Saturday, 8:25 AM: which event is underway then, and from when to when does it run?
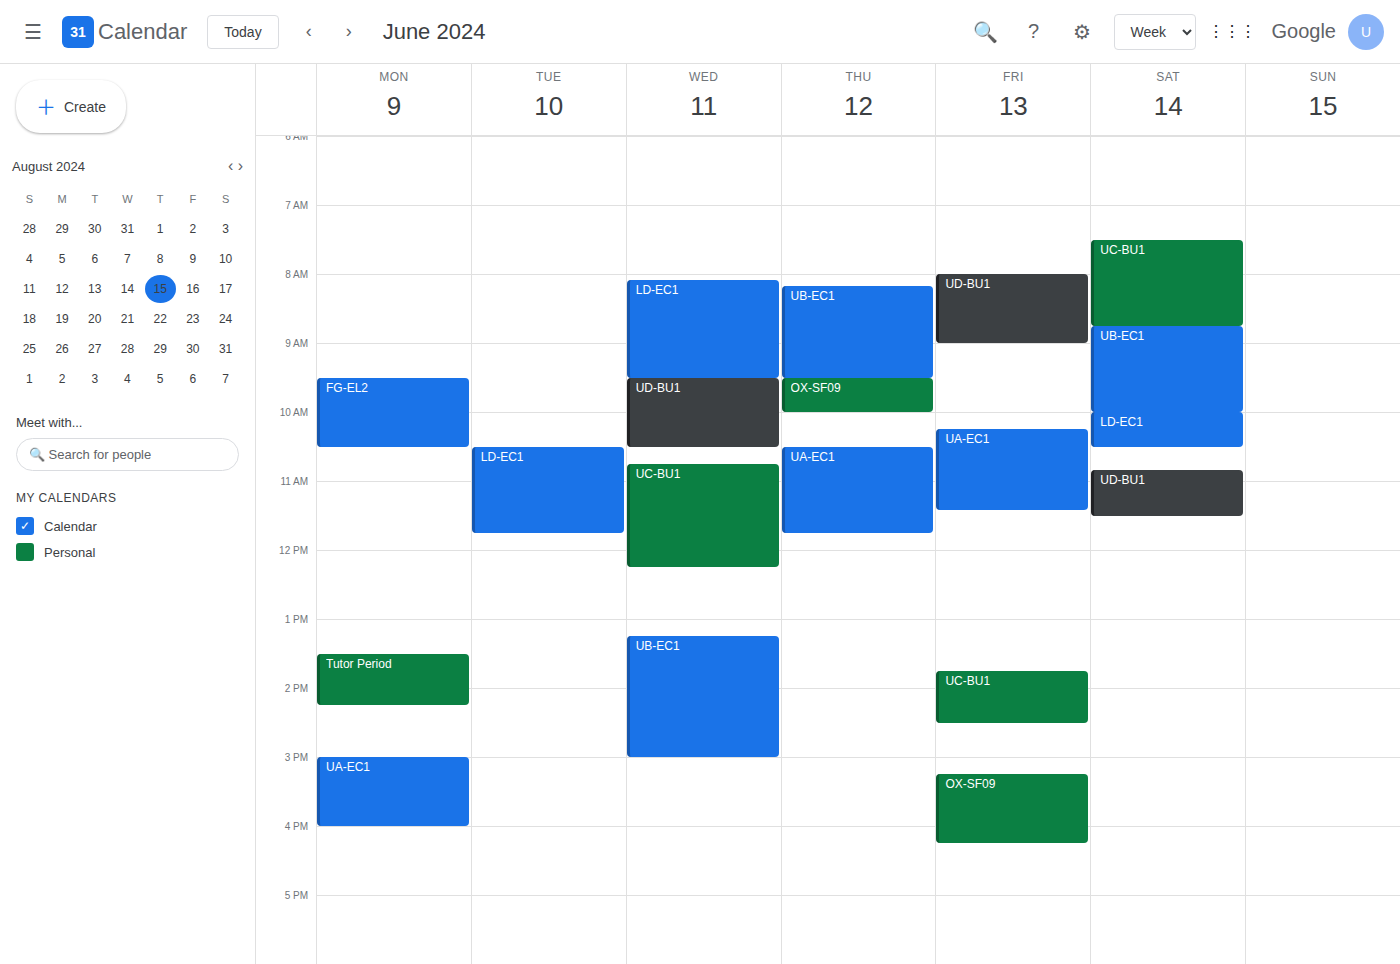
"UC-BU1", 7:30 AM to 8:45 AM